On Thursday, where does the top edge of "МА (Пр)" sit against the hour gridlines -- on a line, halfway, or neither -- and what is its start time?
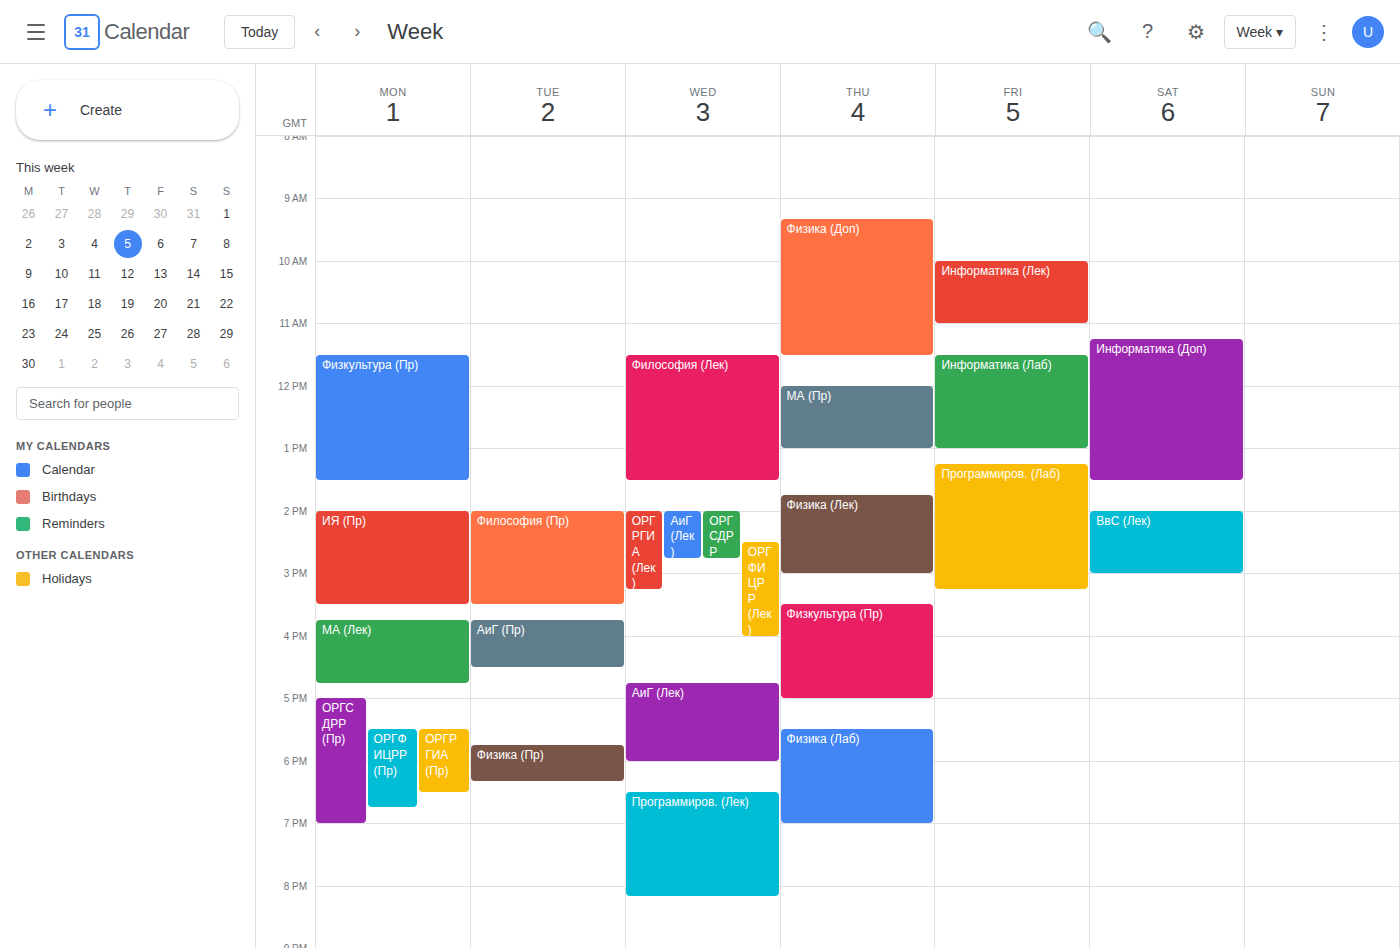
12:00 PM -- exactly on the 12 PM line.